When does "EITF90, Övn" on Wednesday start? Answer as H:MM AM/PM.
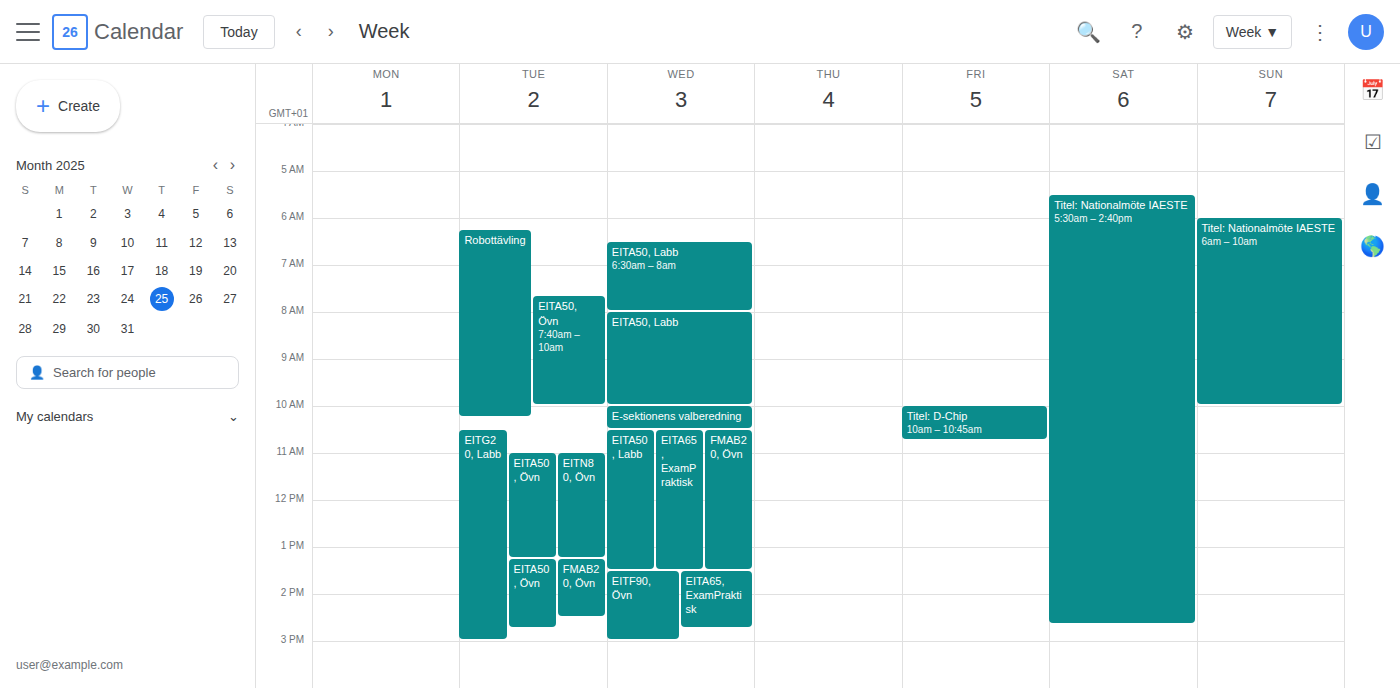
1:30 PM